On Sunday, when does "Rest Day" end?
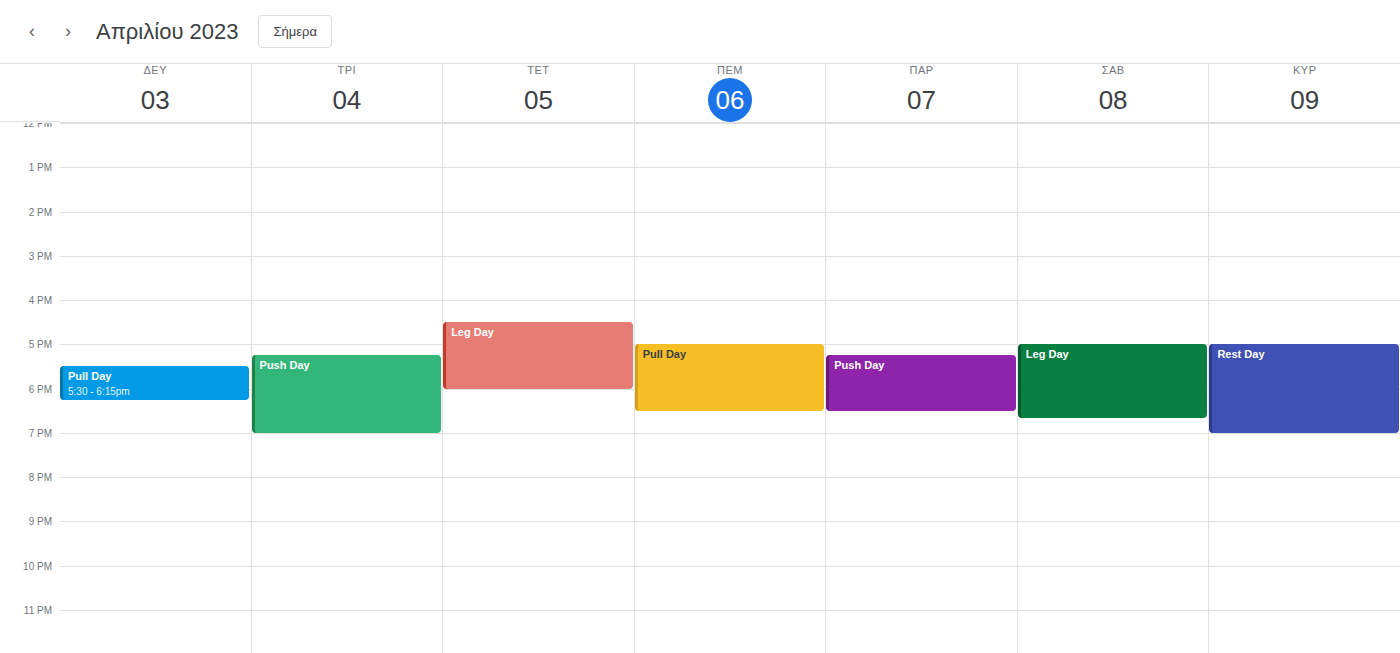
7:00 PM